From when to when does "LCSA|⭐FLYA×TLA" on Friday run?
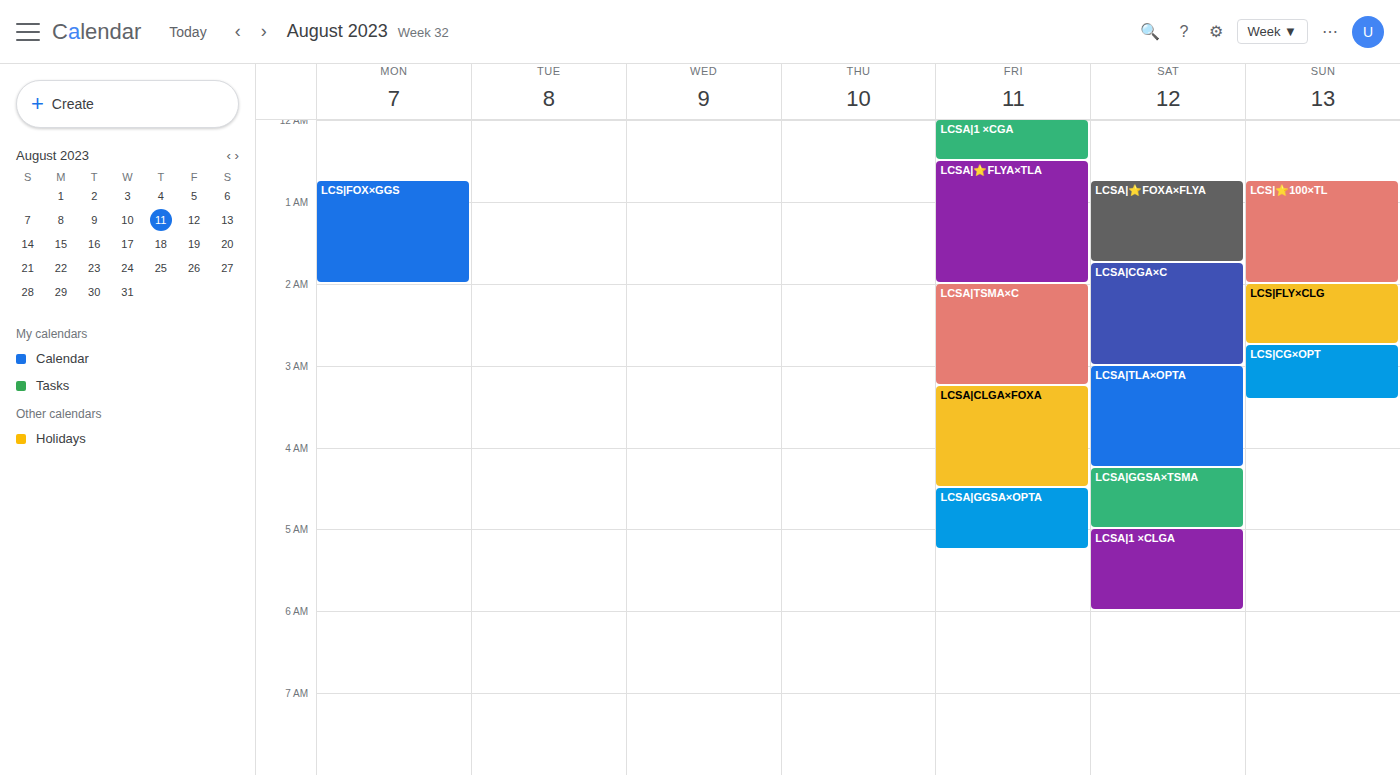
12:30 AM to 2:00 AM